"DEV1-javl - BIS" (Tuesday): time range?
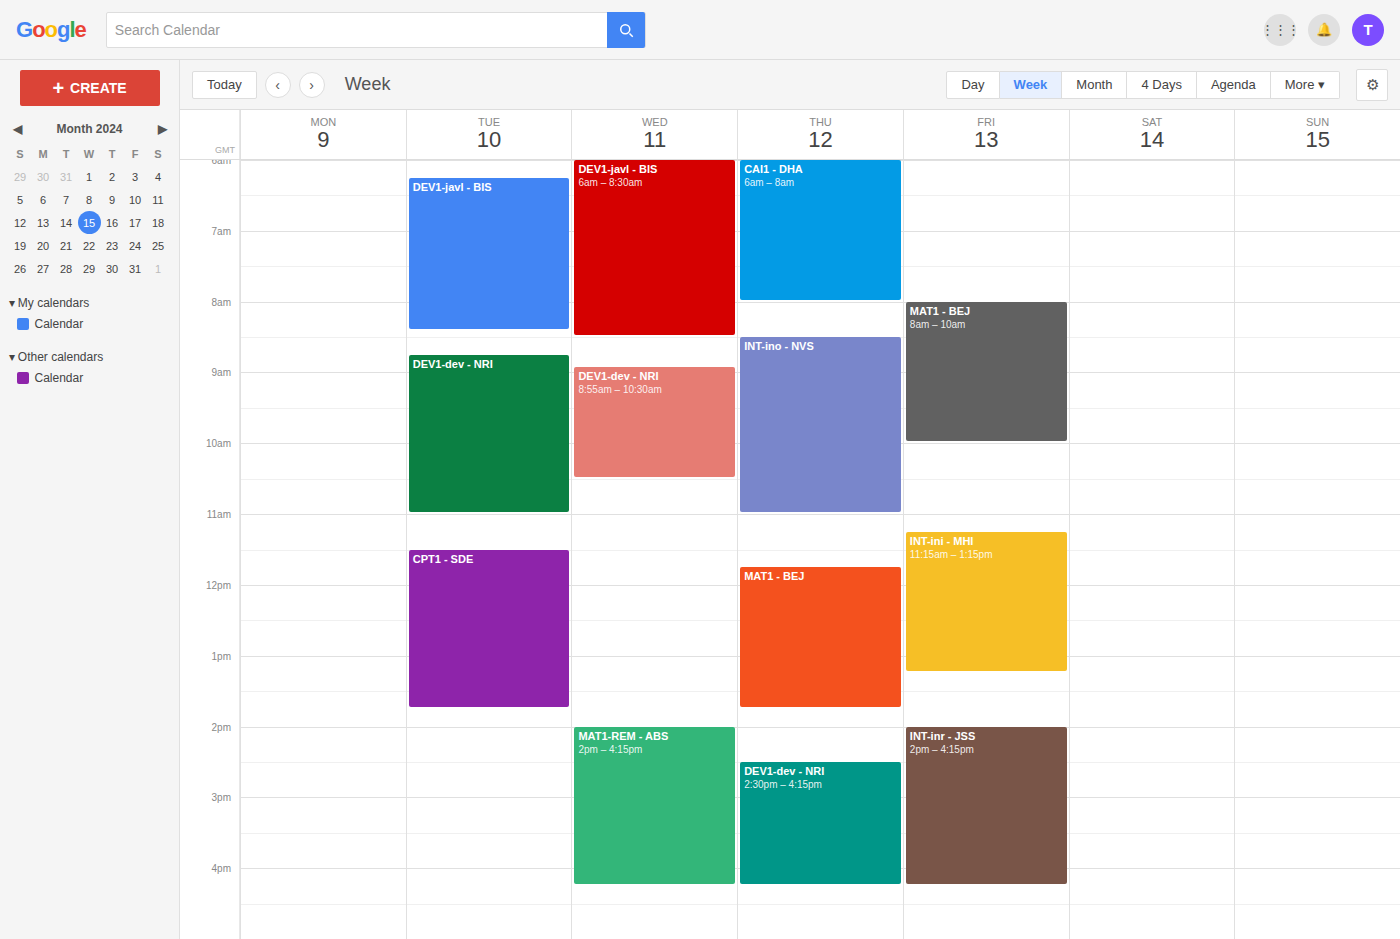
6:15 AM to 8:25 AM